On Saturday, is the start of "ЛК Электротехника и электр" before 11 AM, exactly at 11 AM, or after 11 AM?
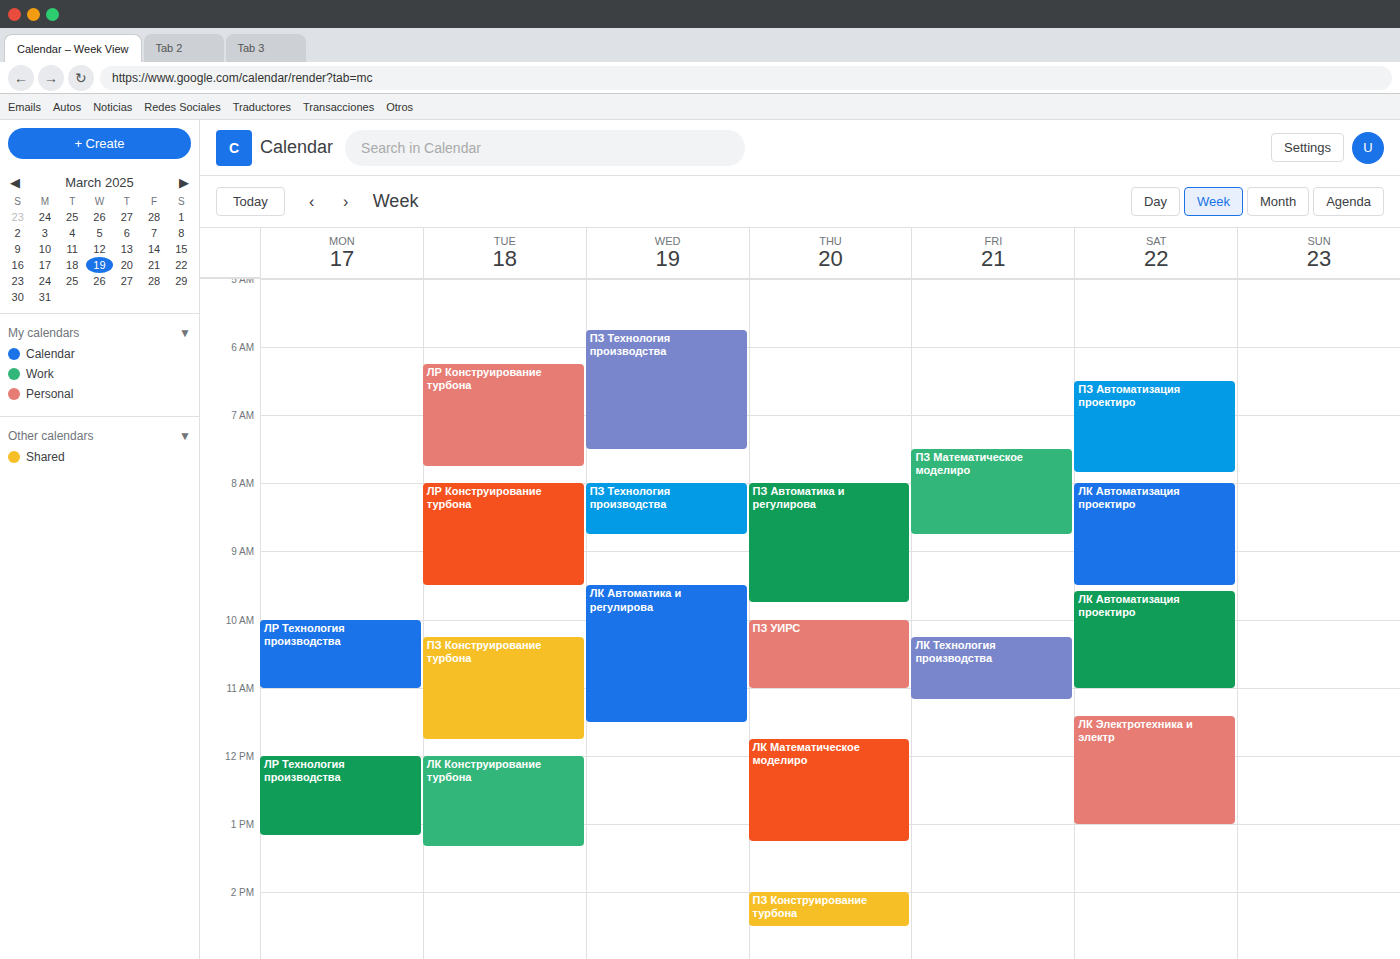
11:25 AM -- after 11 AM, 25 minutes below the 11 AM line.